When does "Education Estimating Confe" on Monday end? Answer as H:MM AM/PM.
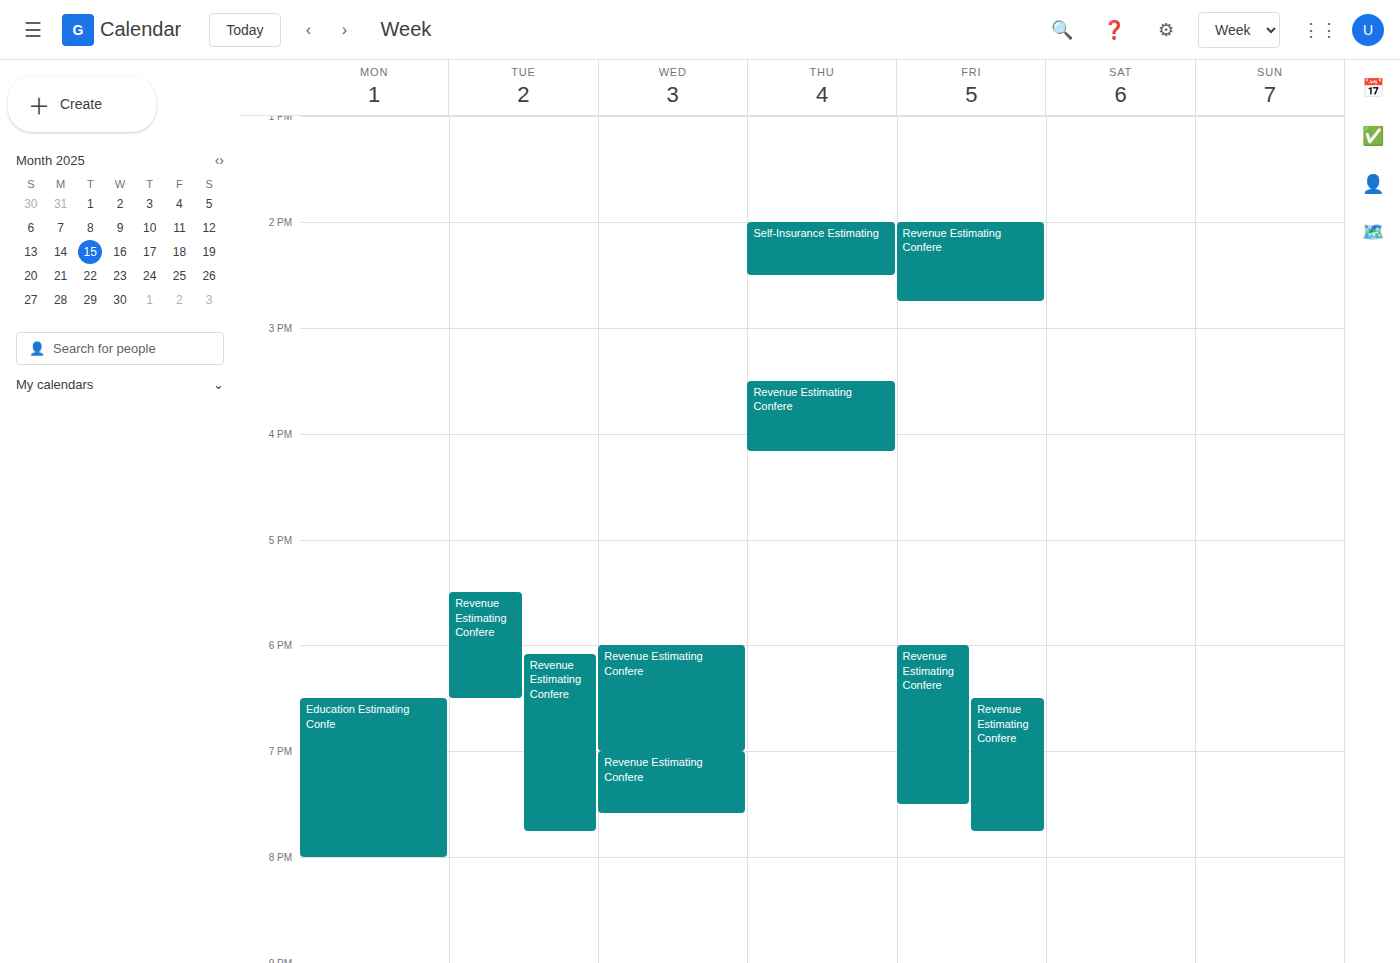
8:00 PM